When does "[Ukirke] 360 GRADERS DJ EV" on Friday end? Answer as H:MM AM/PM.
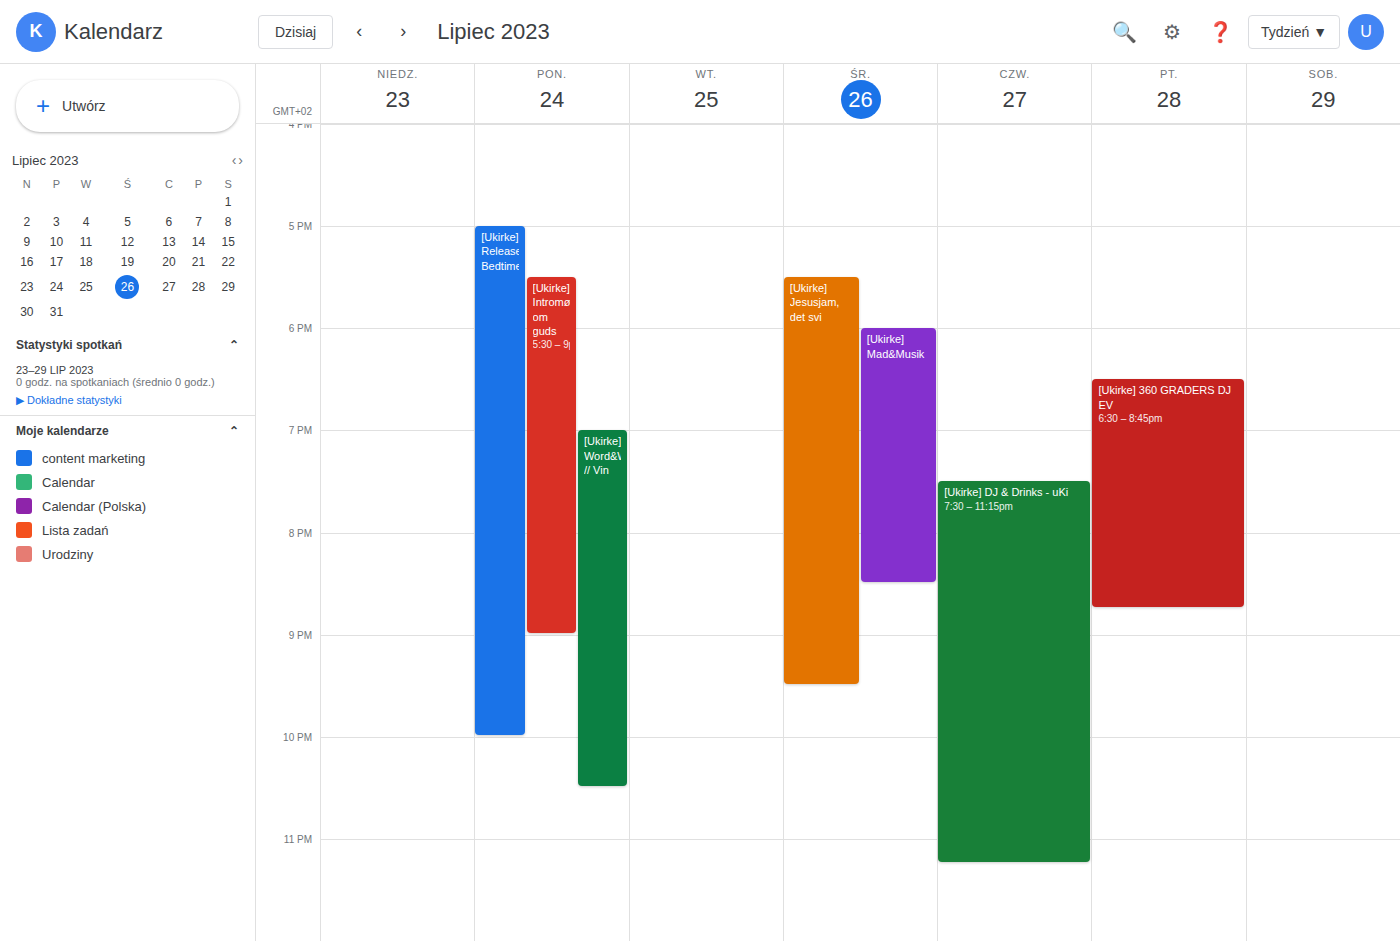
8:45 PM